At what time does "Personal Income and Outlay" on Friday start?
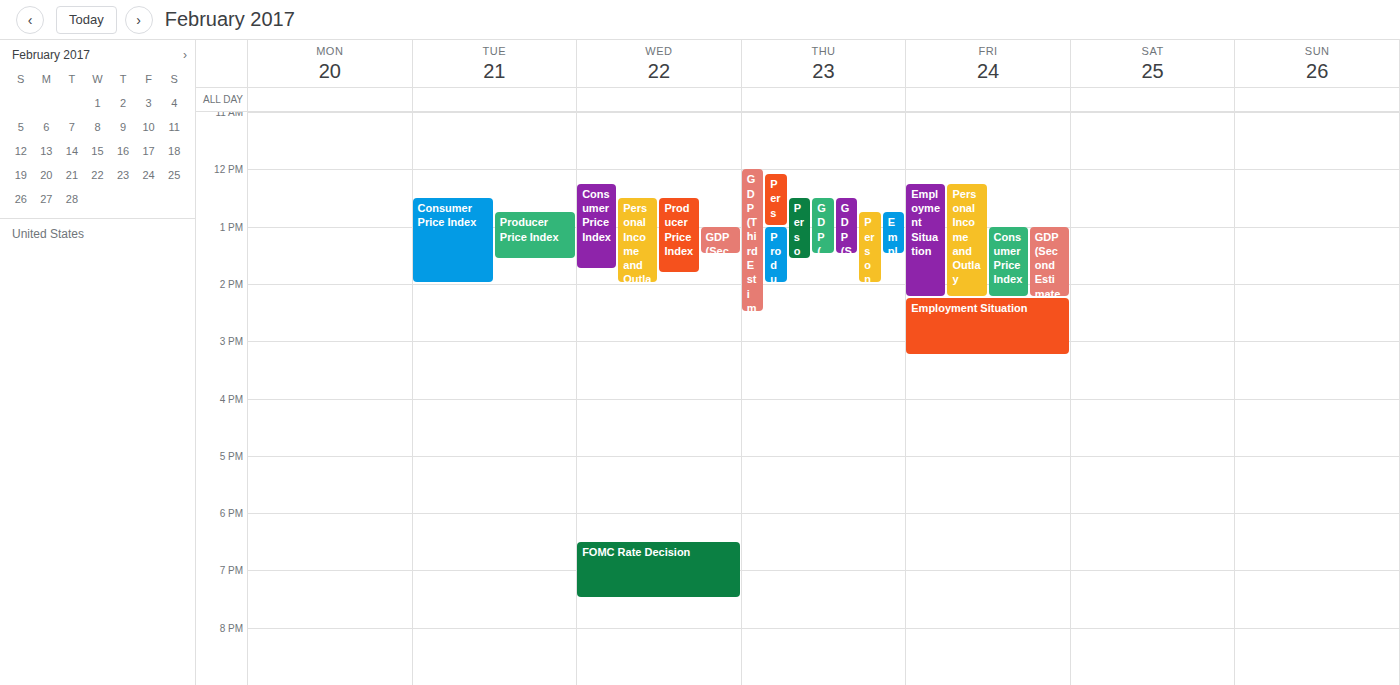
12:15 PM